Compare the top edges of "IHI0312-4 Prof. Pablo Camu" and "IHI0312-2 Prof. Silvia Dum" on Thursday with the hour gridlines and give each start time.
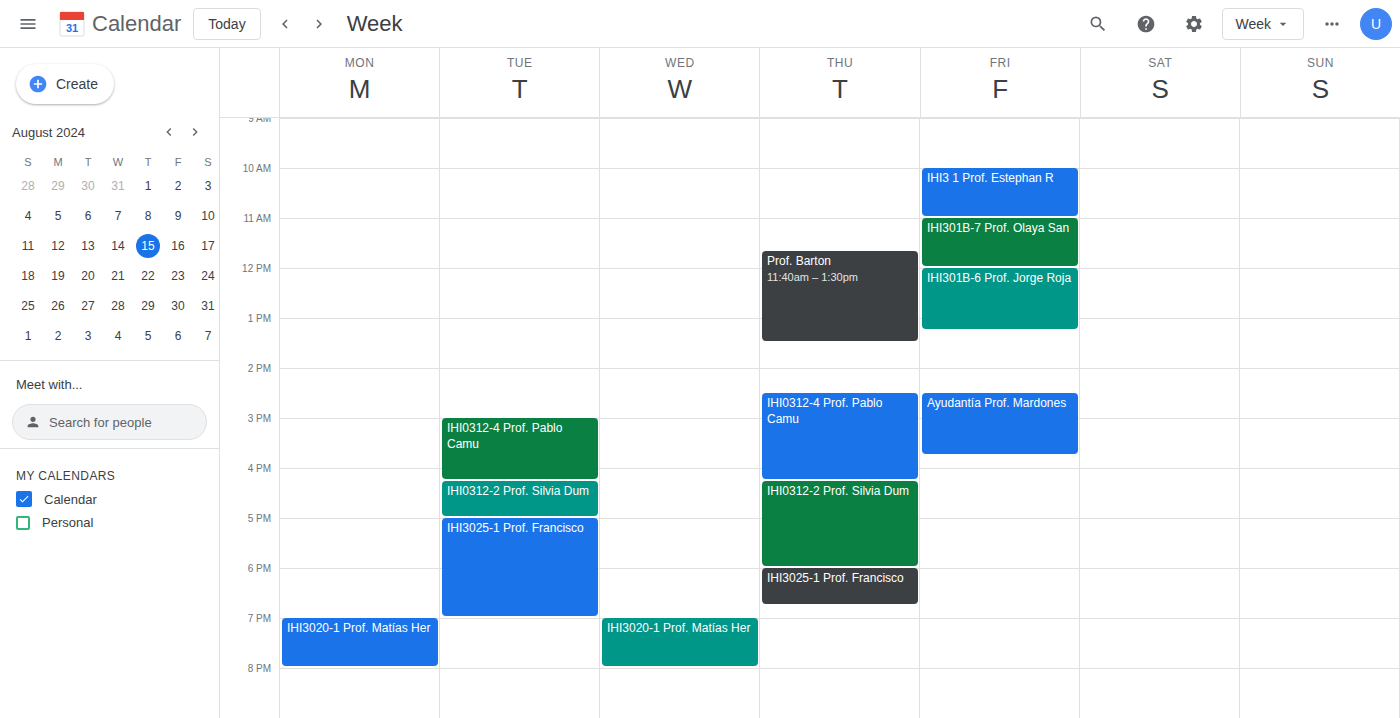
"IHI0312-4 Prof. Pablo Camu": 2:30 PM, halfway between the 2 PM and 3 PM lines. "IHI0312-2 Prof. Silvia Dum": 4:15 PM, neither: a quarter of the way from the 4 PM line to the 5 PM line.